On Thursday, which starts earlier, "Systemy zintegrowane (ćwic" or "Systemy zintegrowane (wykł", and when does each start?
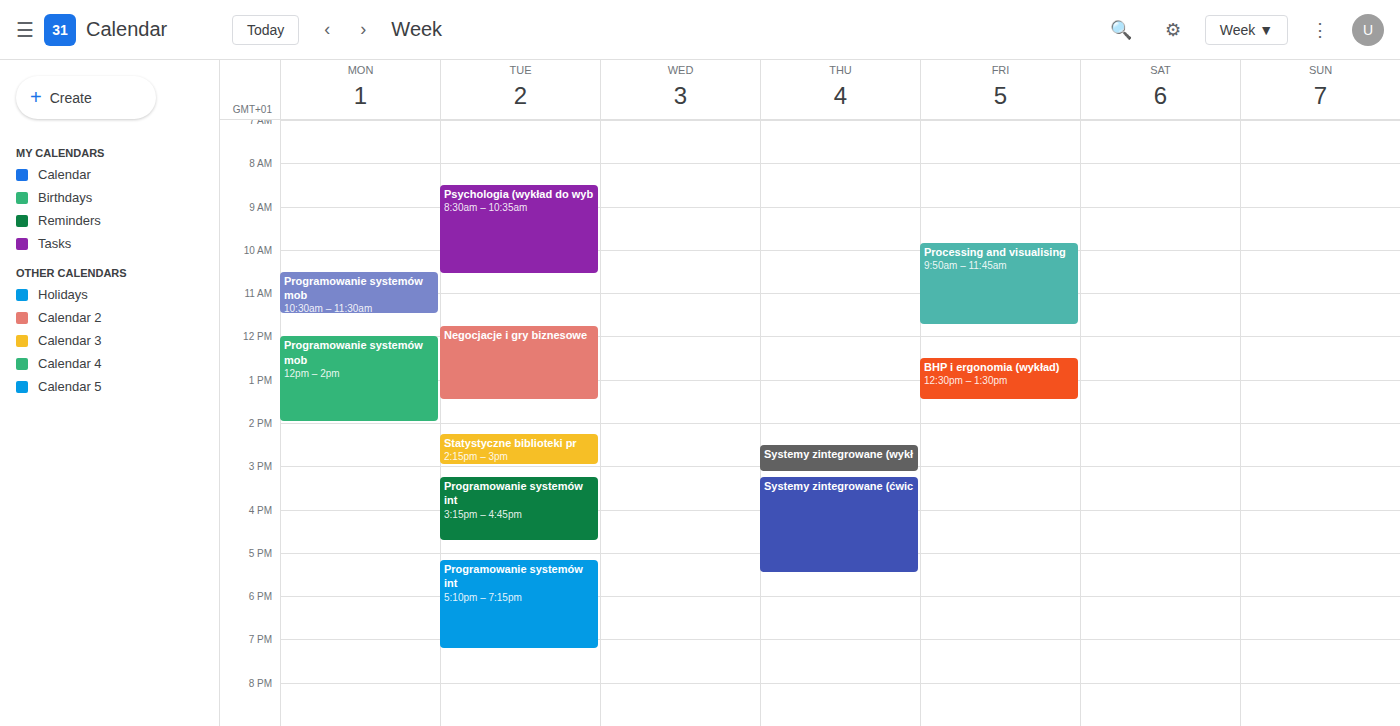
"Systemy zintegrowane (wykł" 2:30 PM; "Systemy zintegrowane (ćwic" 3:15 PM.